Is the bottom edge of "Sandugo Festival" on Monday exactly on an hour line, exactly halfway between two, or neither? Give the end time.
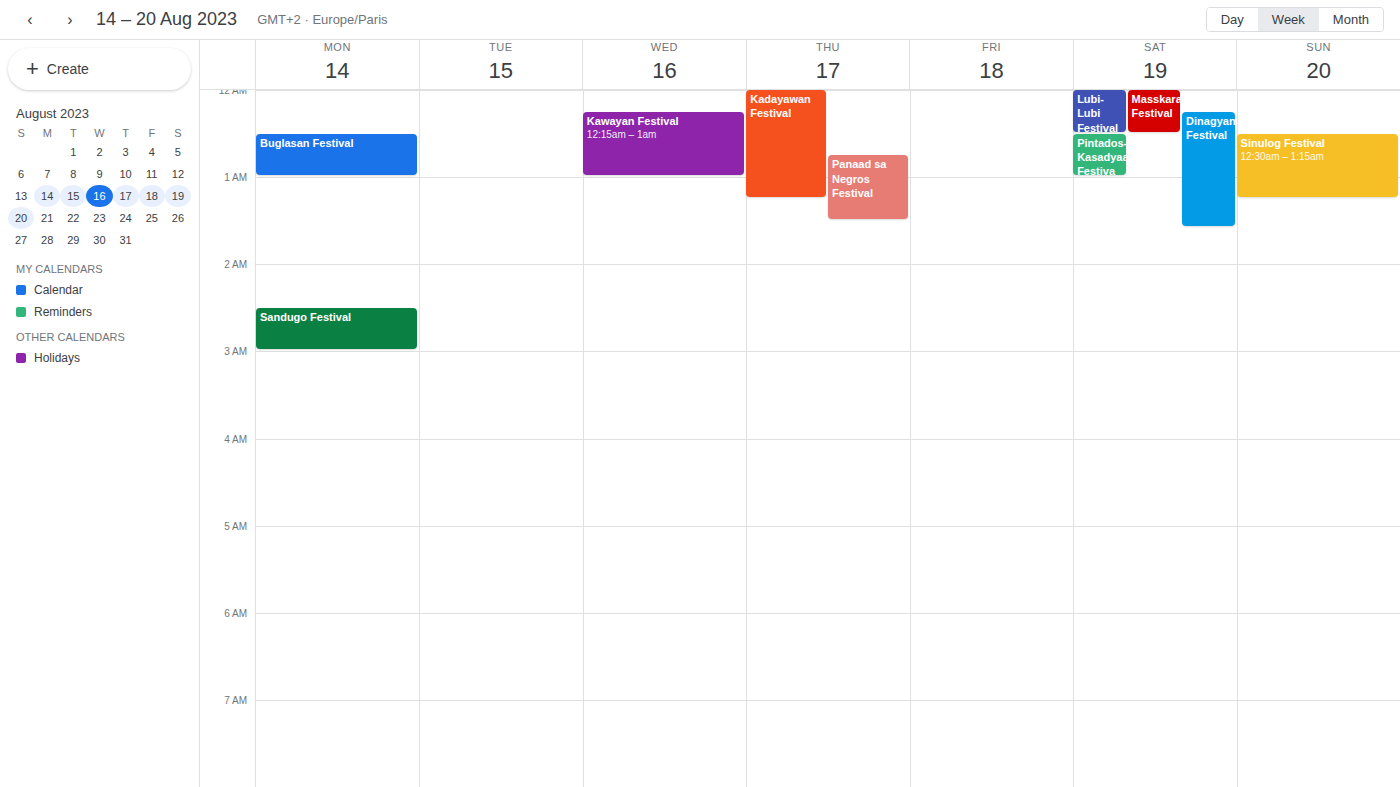
3:00 AM -- exactly on the 3 AM line.